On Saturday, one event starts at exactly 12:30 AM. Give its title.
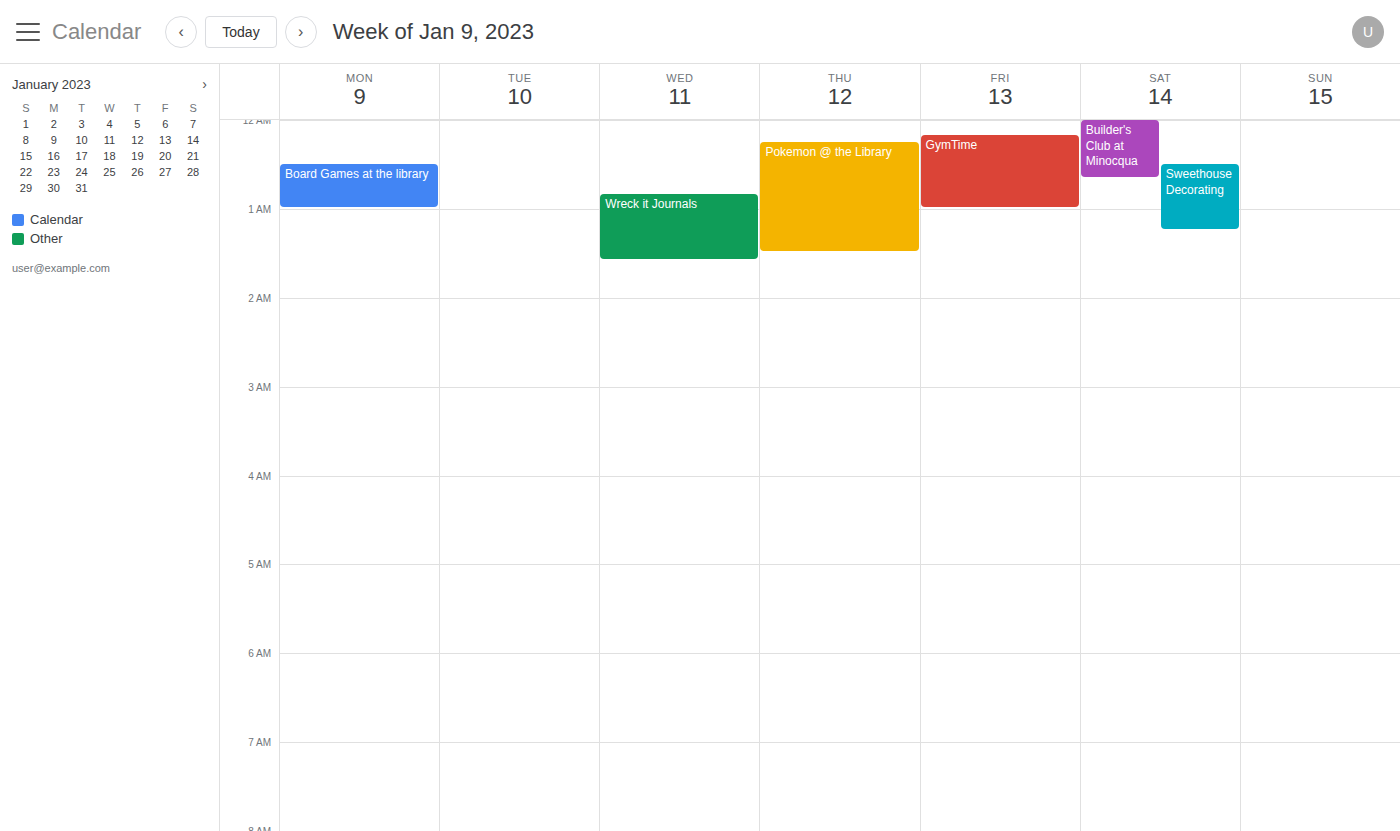
"Sweethouse Decorating"